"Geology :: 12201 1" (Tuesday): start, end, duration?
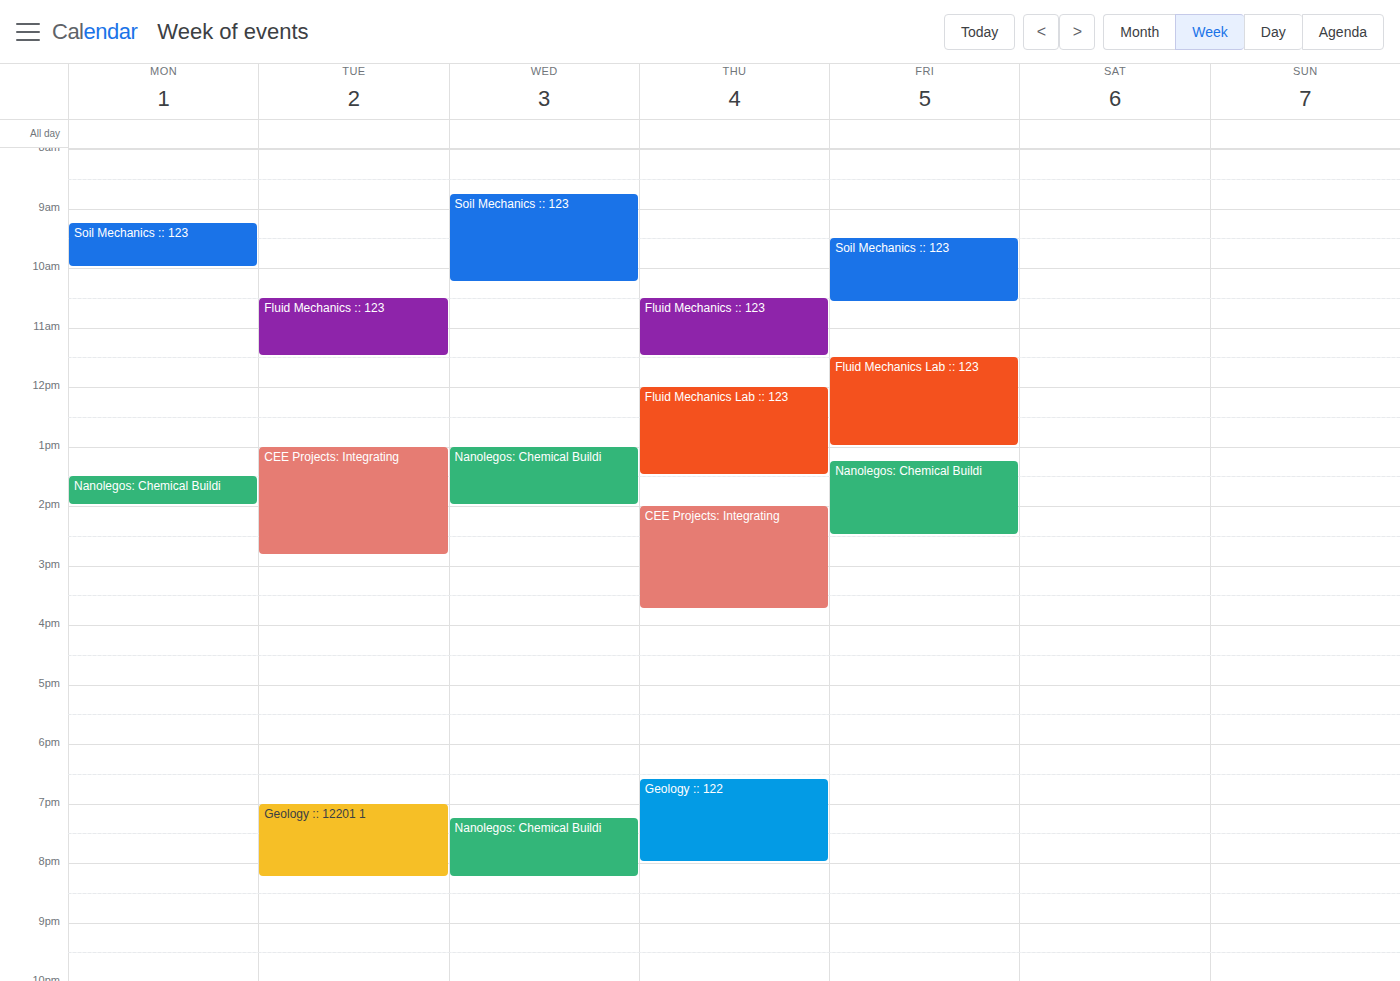
19:00 to 20:15, 1 hour 15 minutes